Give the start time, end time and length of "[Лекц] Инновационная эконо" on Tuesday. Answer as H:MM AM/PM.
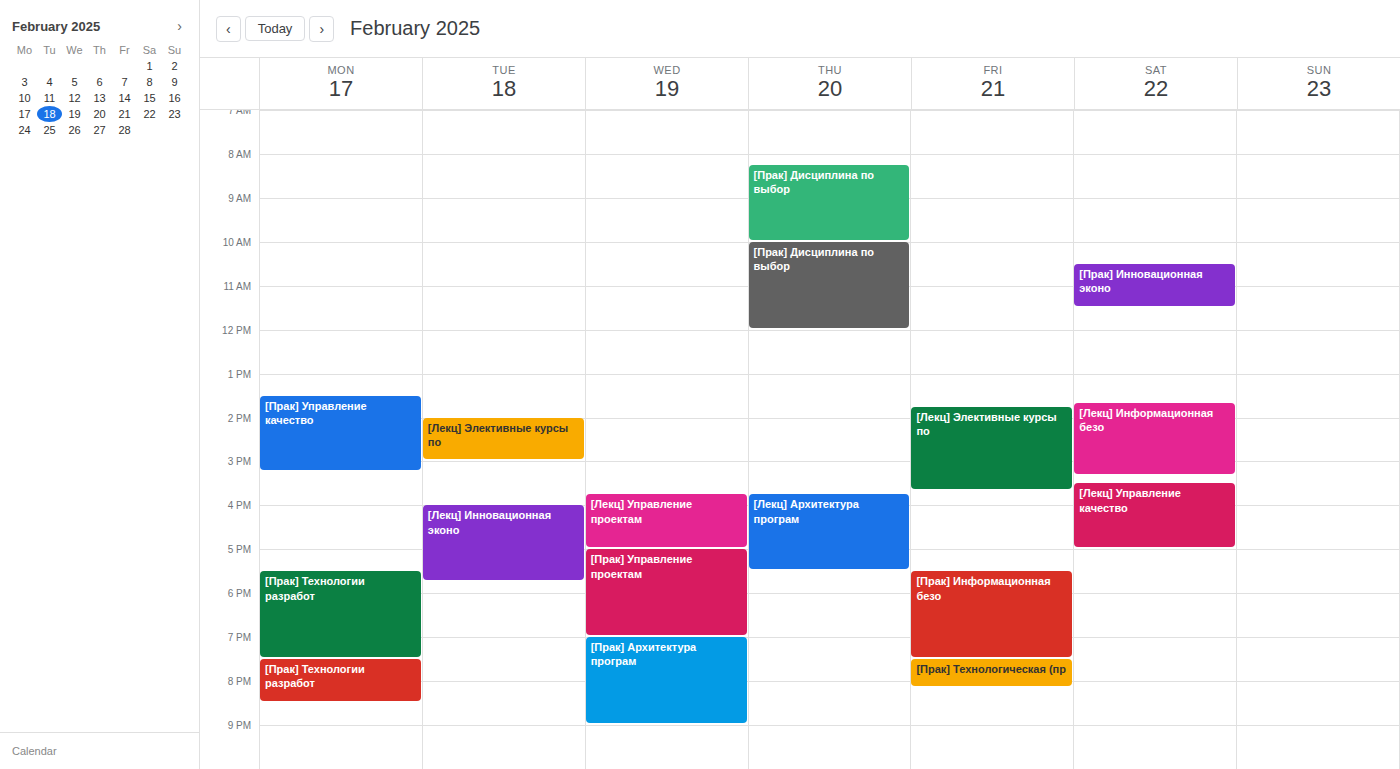
4:00 PM to 5:45 PM, 1 hour 45 minutes